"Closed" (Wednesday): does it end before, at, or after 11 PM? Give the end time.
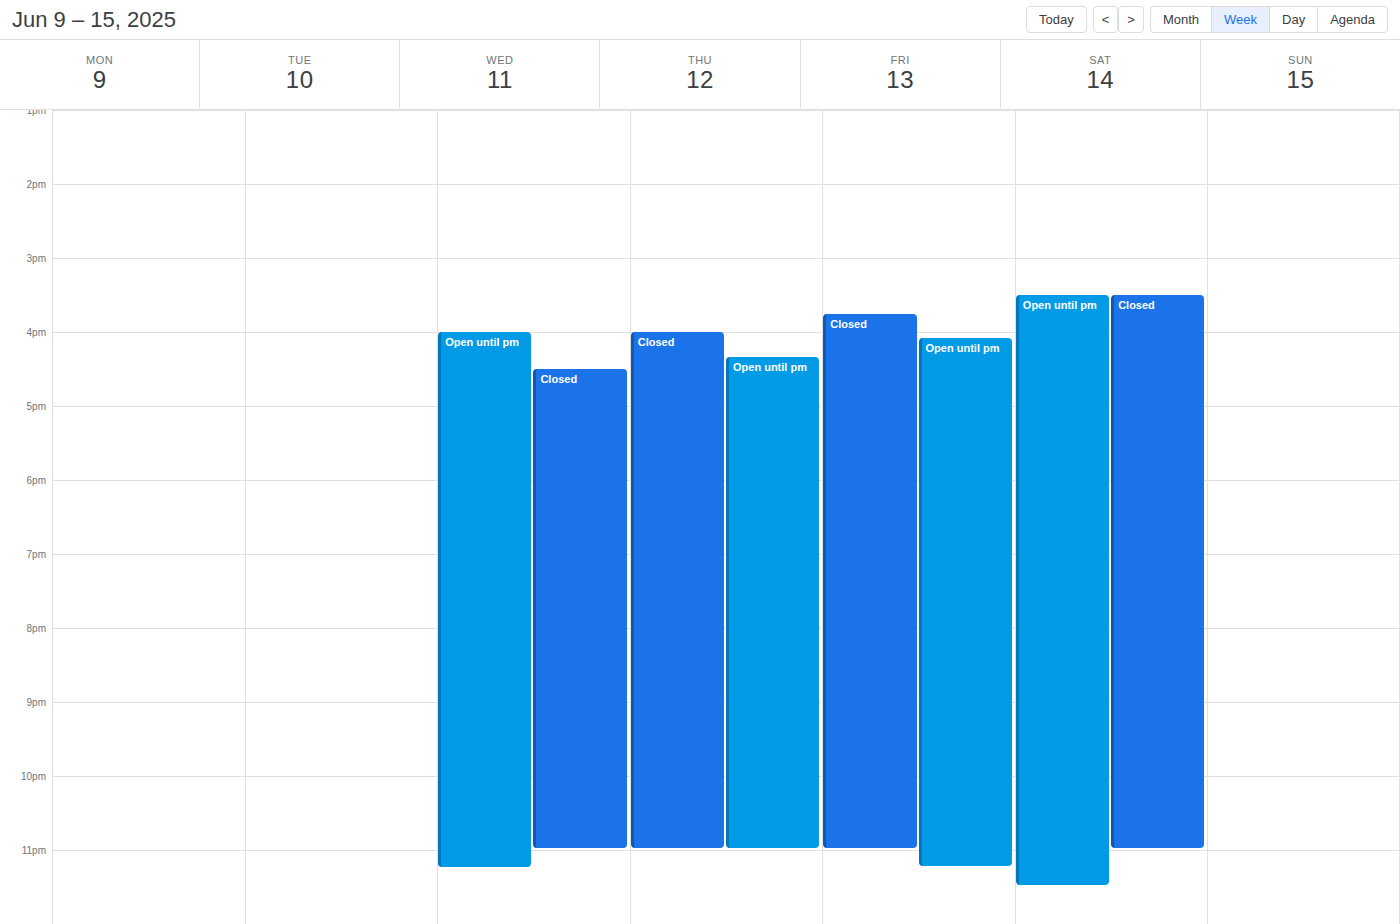
11:00 PM -- exactly at 11 PM, on the 11 PM line.